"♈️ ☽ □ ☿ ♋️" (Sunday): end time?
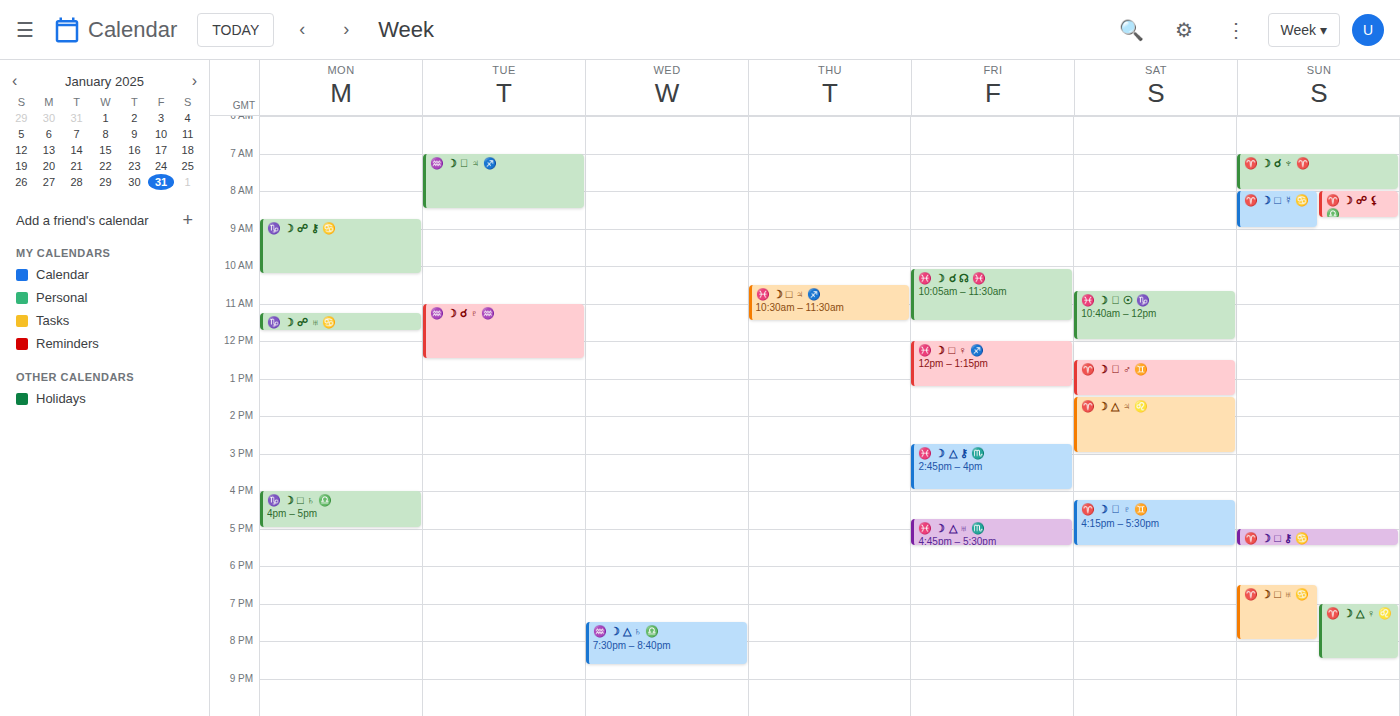
09:00